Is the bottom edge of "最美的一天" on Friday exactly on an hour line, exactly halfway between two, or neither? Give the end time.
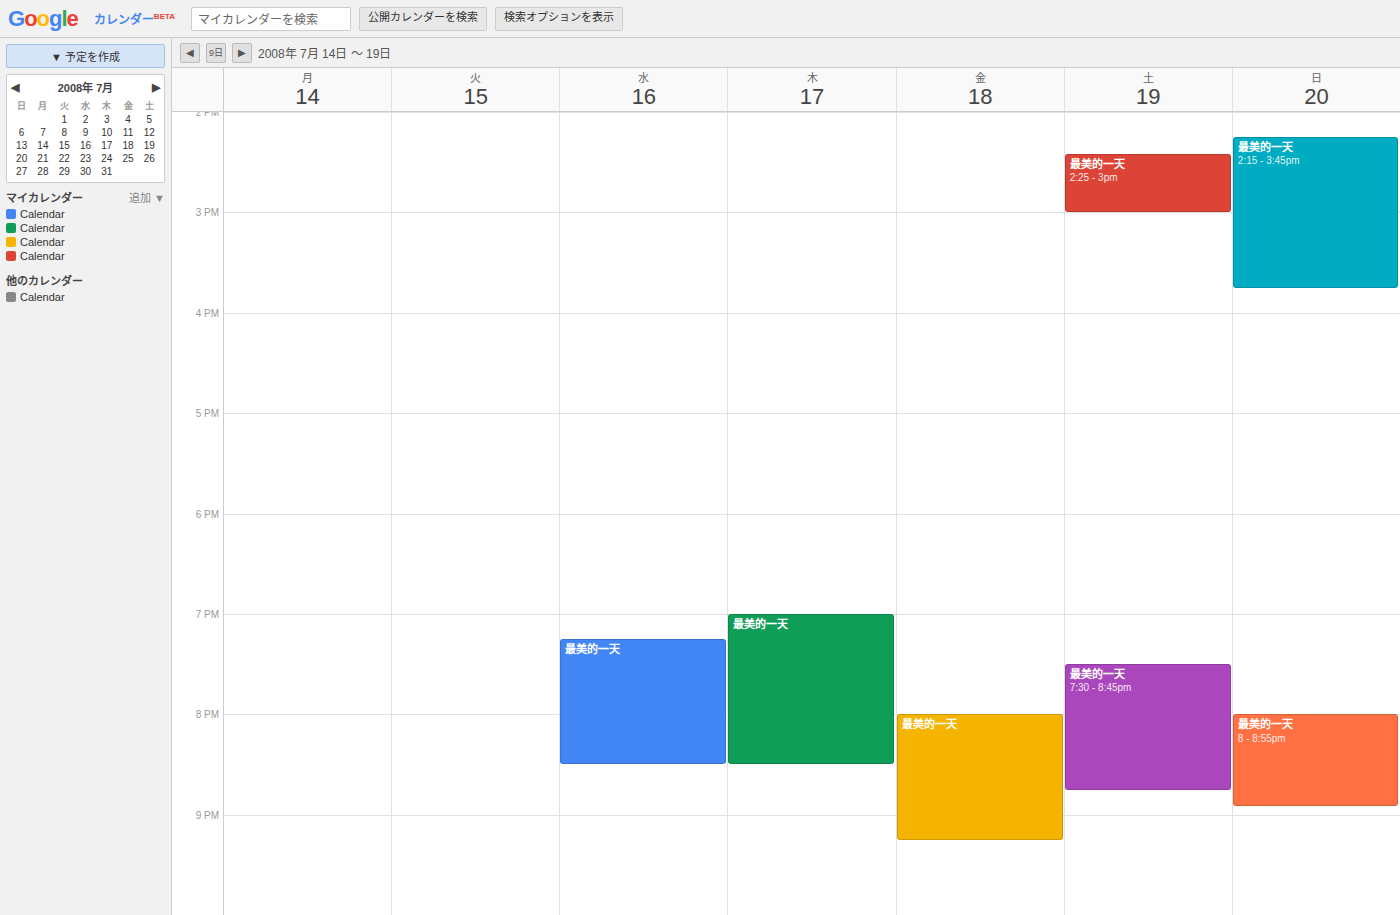
9:15 PM -- neither: a quarter of the way from the 9 PM line to the 10 PM line.